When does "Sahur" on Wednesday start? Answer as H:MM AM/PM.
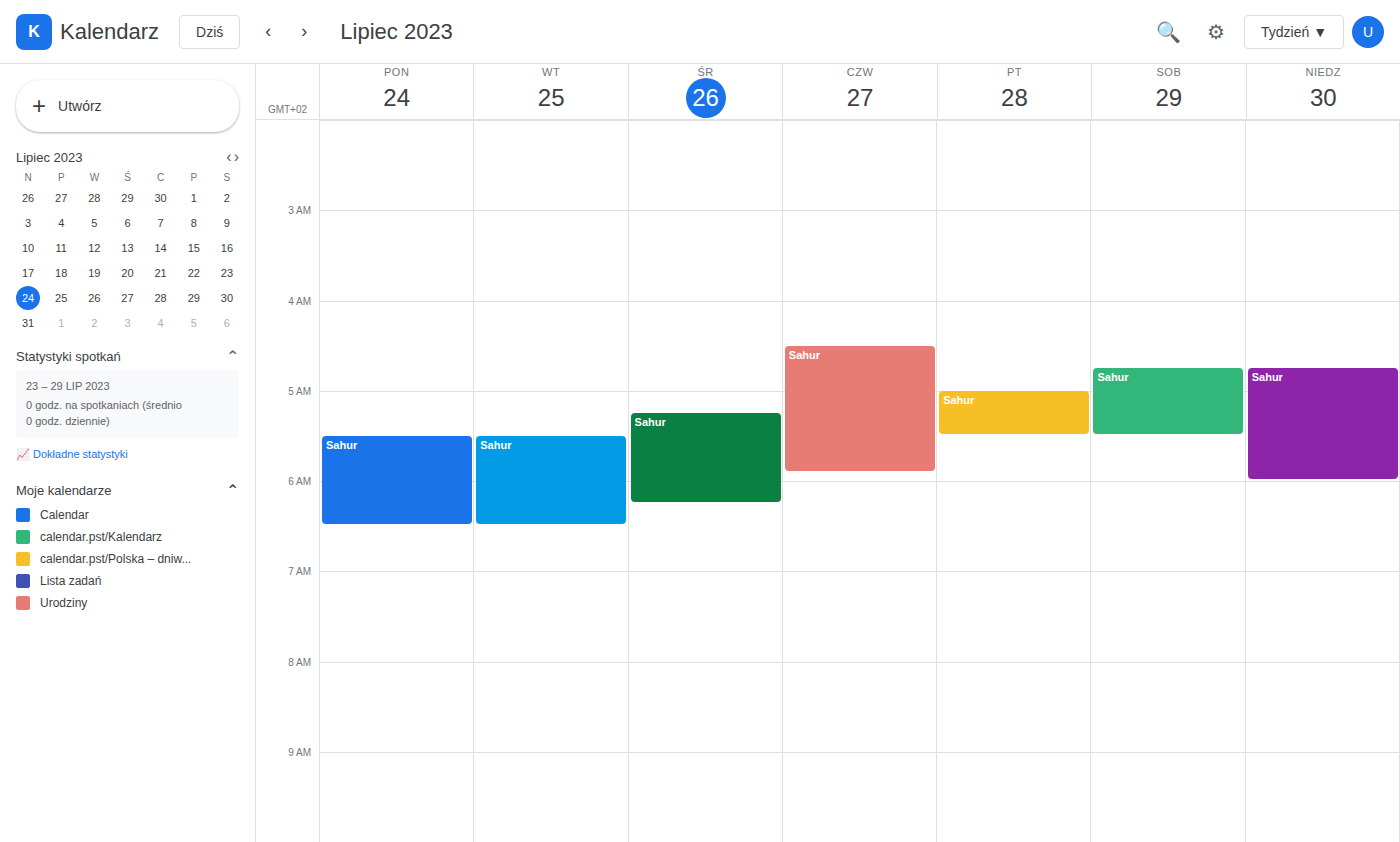
5:15 AM